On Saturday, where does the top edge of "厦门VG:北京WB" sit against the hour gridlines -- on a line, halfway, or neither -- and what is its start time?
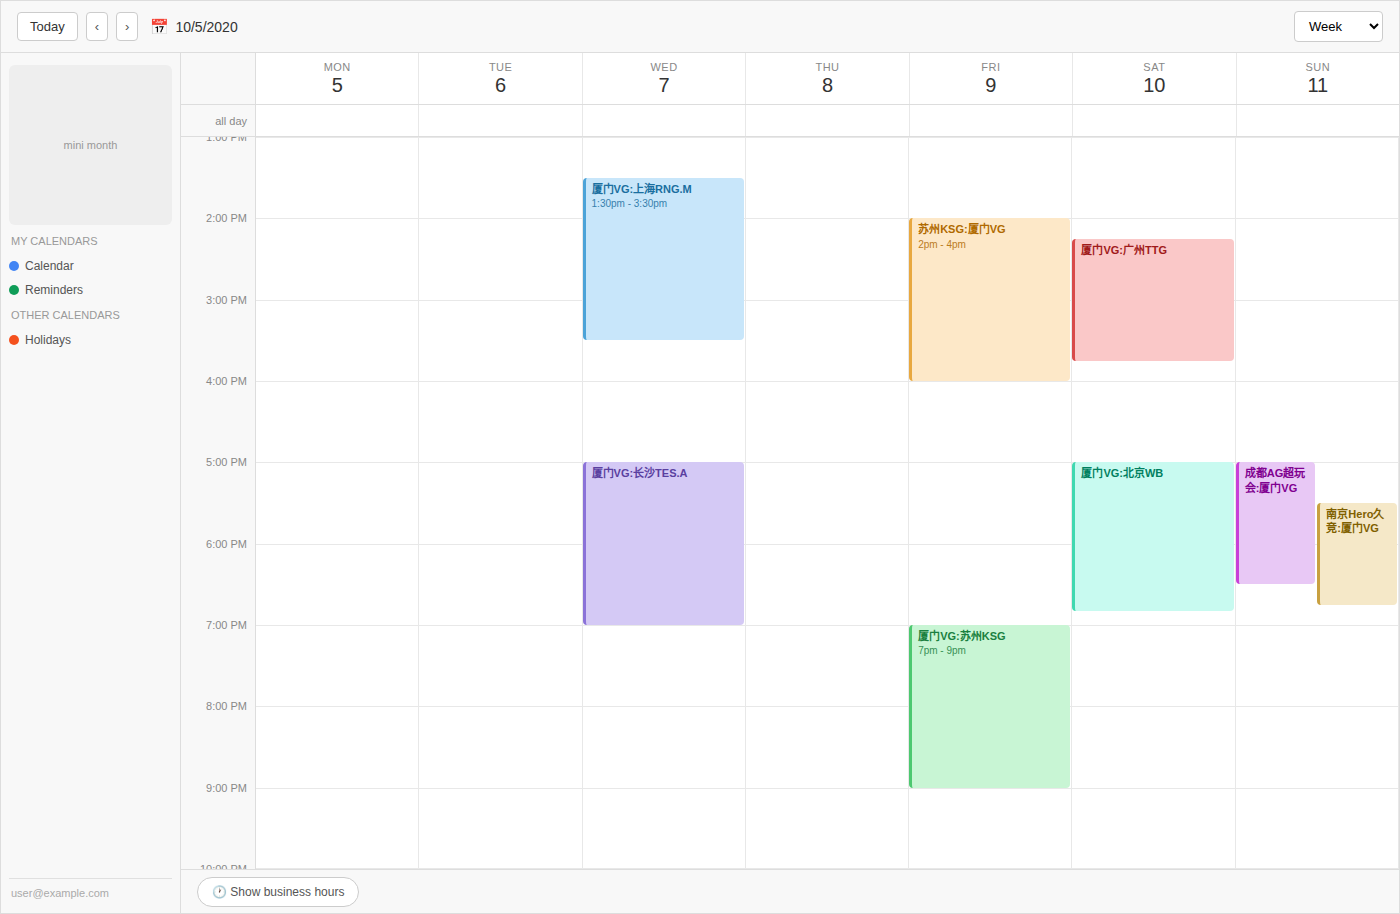
5:00 PM -- exactly on the 5 PM line.